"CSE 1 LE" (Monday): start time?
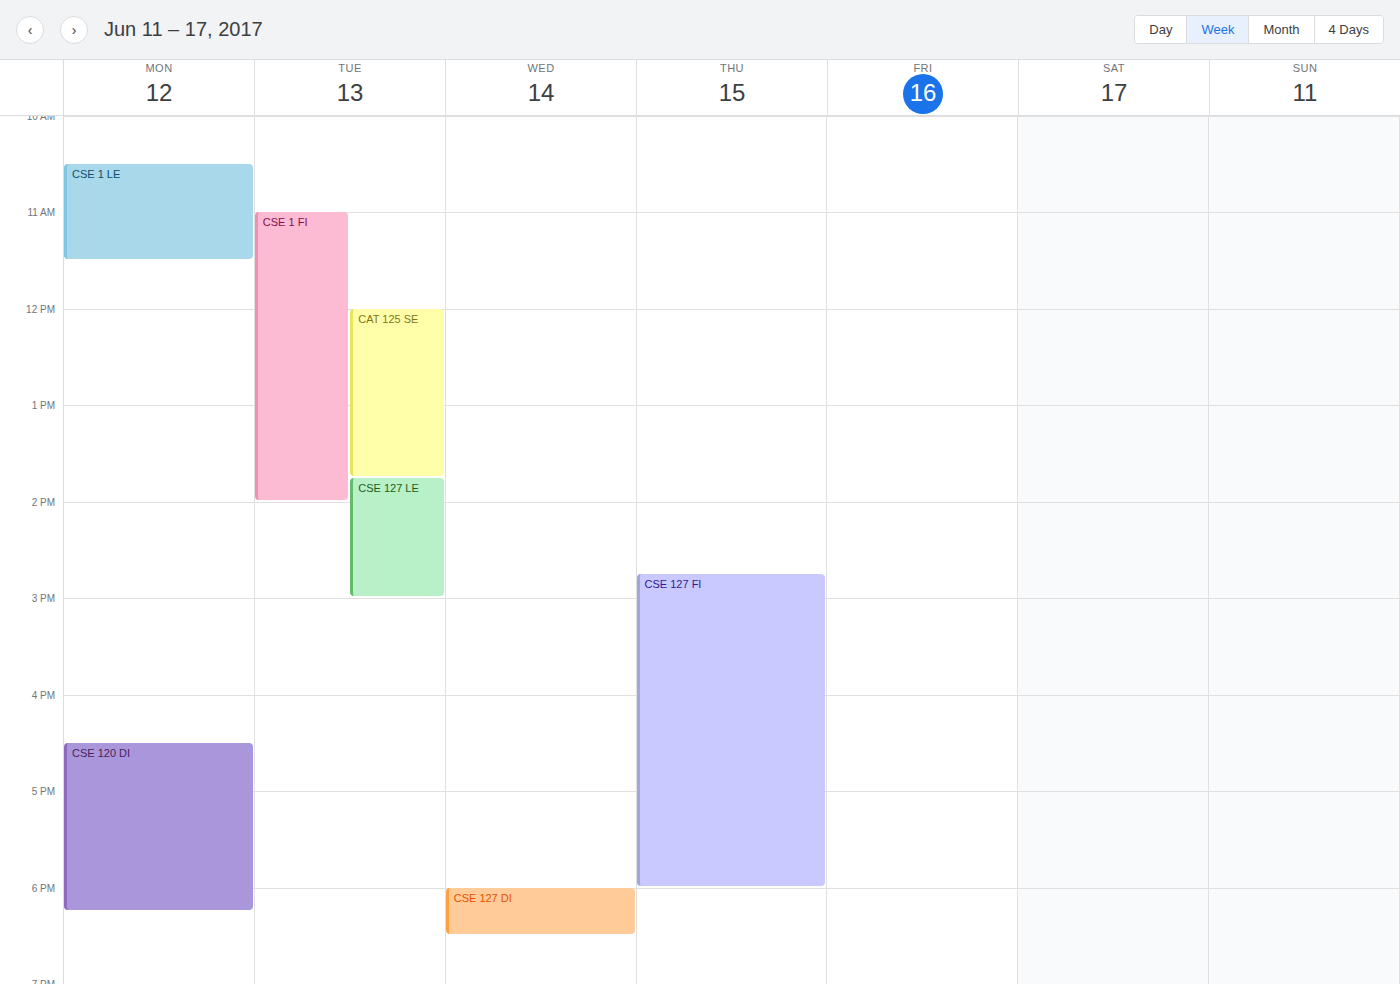
10:30 AM